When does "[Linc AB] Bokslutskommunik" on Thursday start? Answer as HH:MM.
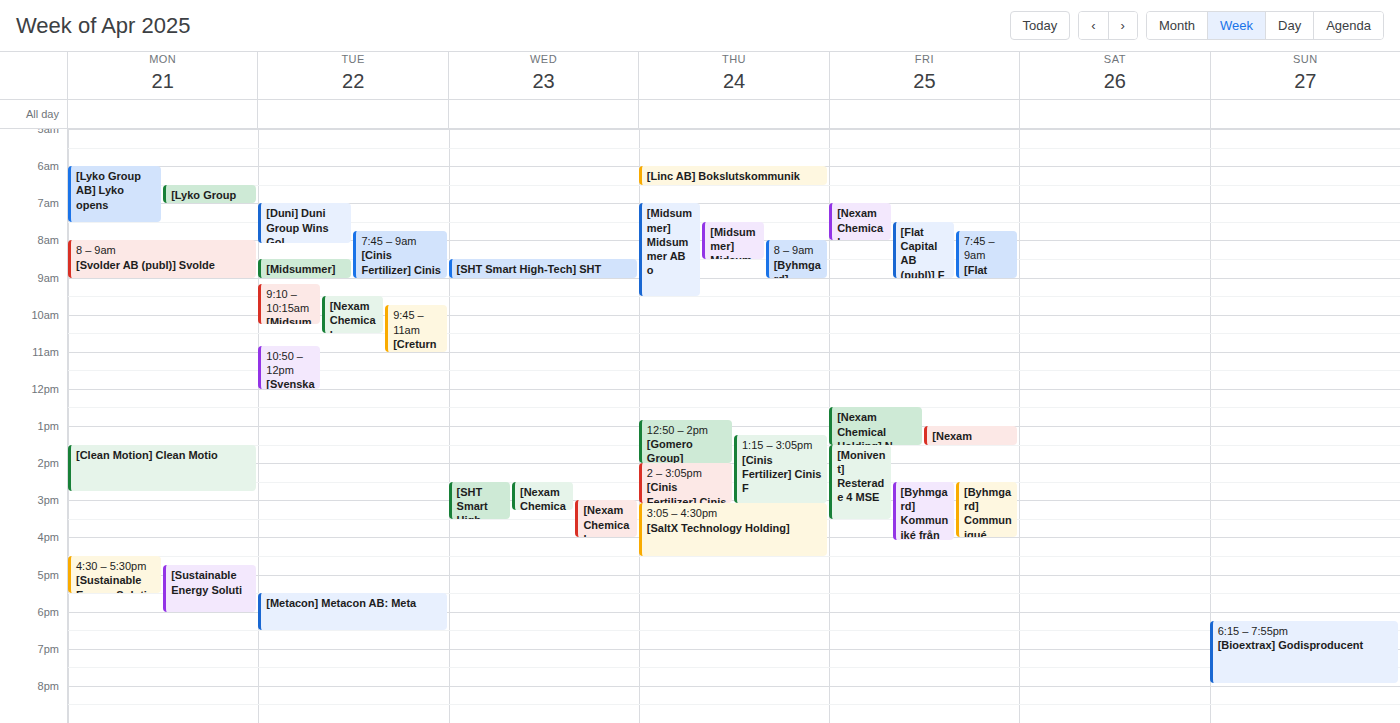
06:00